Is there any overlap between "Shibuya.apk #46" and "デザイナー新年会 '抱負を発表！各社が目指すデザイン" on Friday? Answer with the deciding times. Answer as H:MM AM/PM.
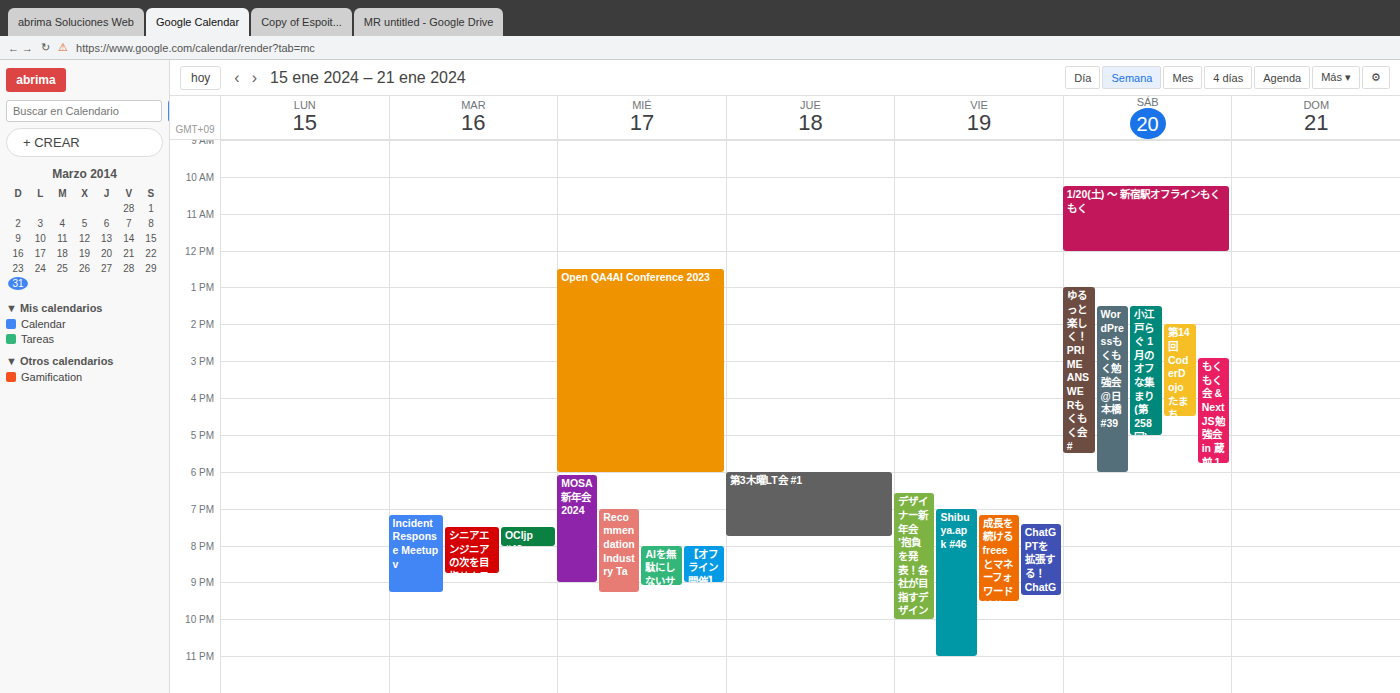
"Shibuya.apk #46" starts at 7:00 PM, before "デザイナー新年会 '抱負を発表！各社が目指すデザイン" ends at 10:00 PM -- they overlap.